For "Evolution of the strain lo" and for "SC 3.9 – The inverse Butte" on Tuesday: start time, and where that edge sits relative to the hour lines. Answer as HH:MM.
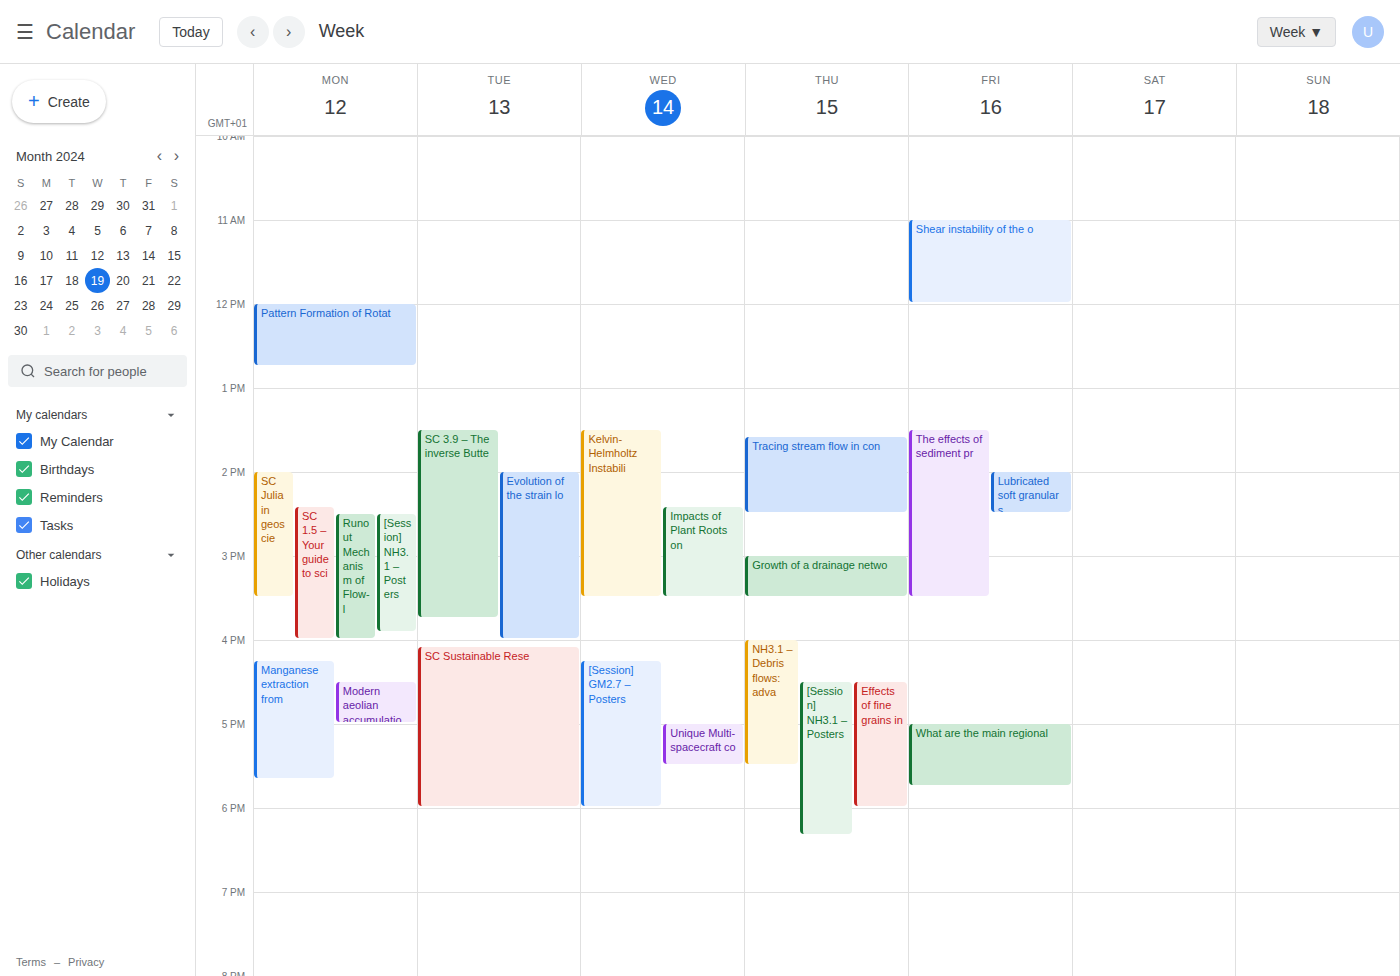
"Evolution of the strain lo": 14:00, exactly on the 14:00 line. "SC 3.9 – The inverse Butte": 13:30, halfway between the 13:00 and 14:00 lines.